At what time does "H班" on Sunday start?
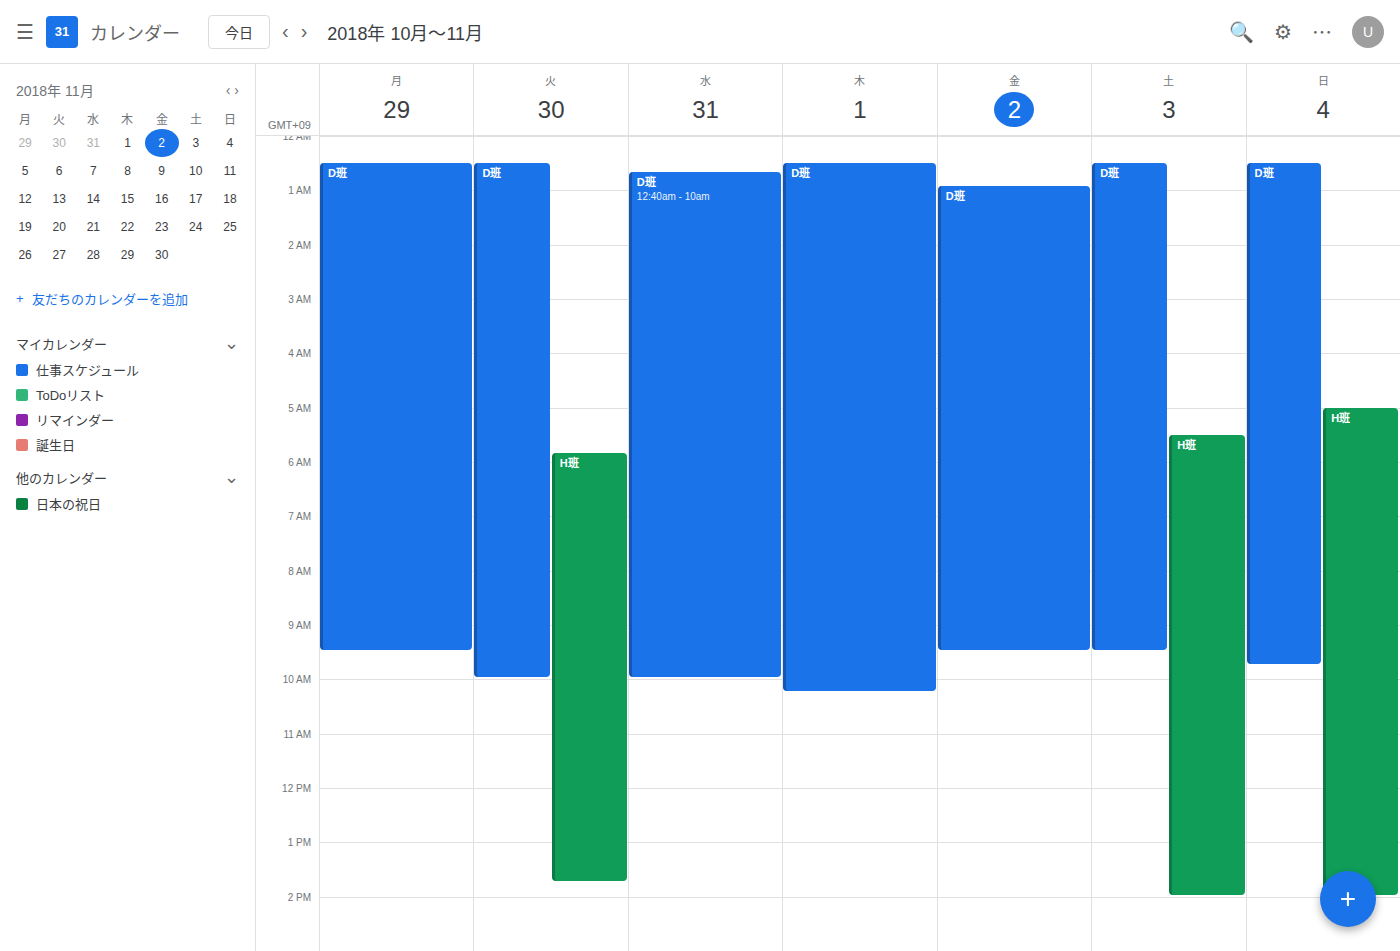
05:00